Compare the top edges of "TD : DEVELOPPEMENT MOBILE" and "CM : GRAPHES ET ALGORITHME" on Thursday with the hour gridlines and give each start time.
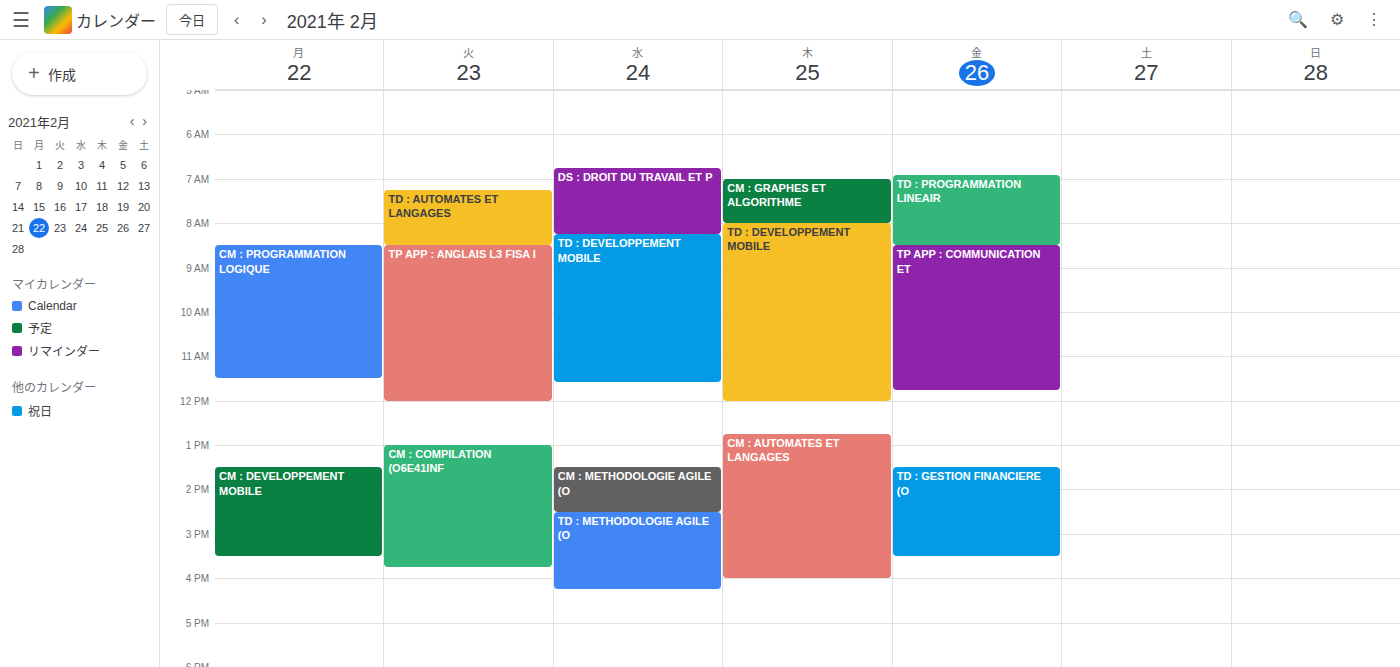
"TD : DEVELOPPEMENT MOBILE": 8:00 AM, exactly on the 8 AM line. "CM : GRAPHES ET ALGORITHME": 7:00 AM, exactly on the 7 AM line.